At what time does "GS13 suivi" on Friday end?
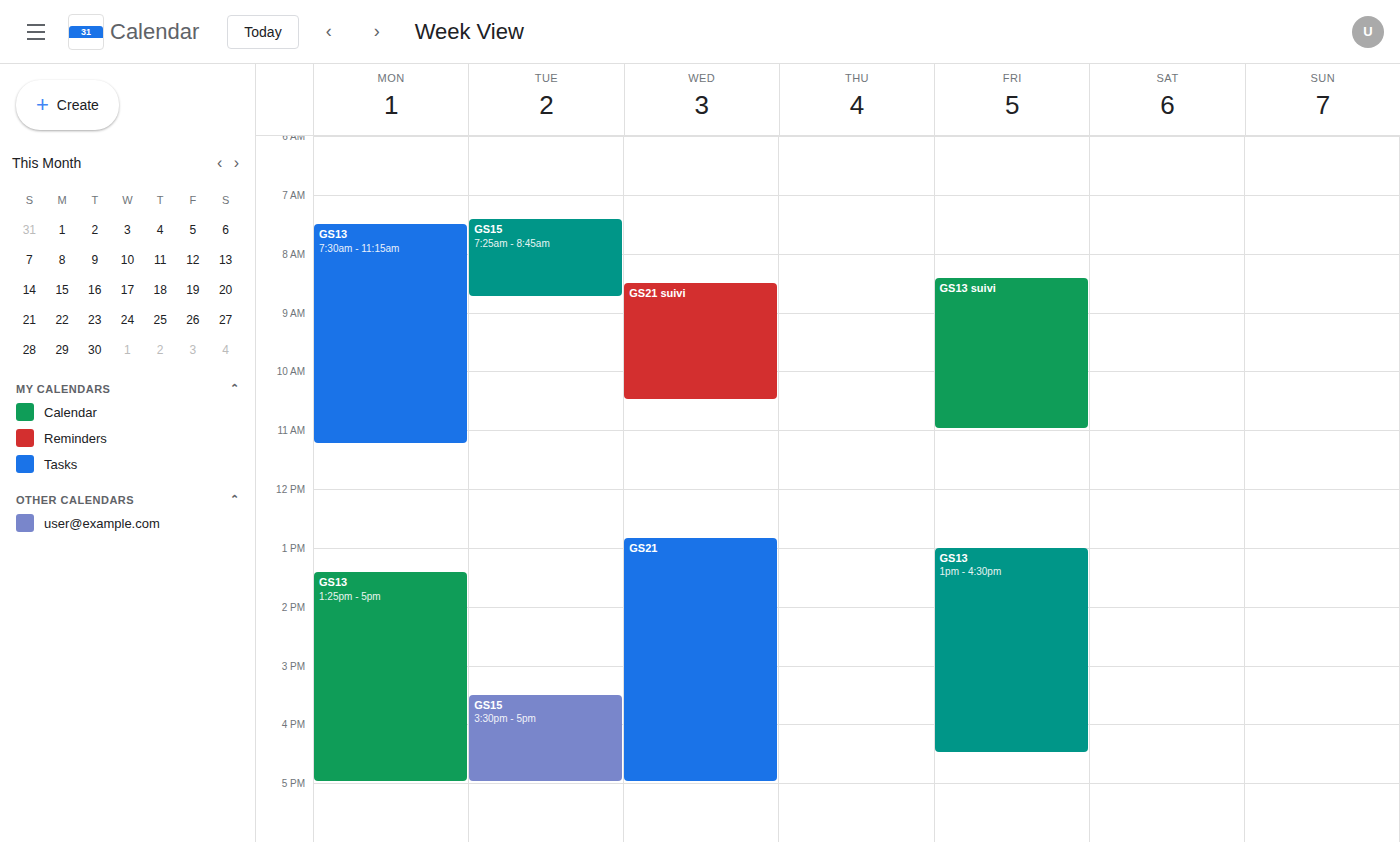
11:00